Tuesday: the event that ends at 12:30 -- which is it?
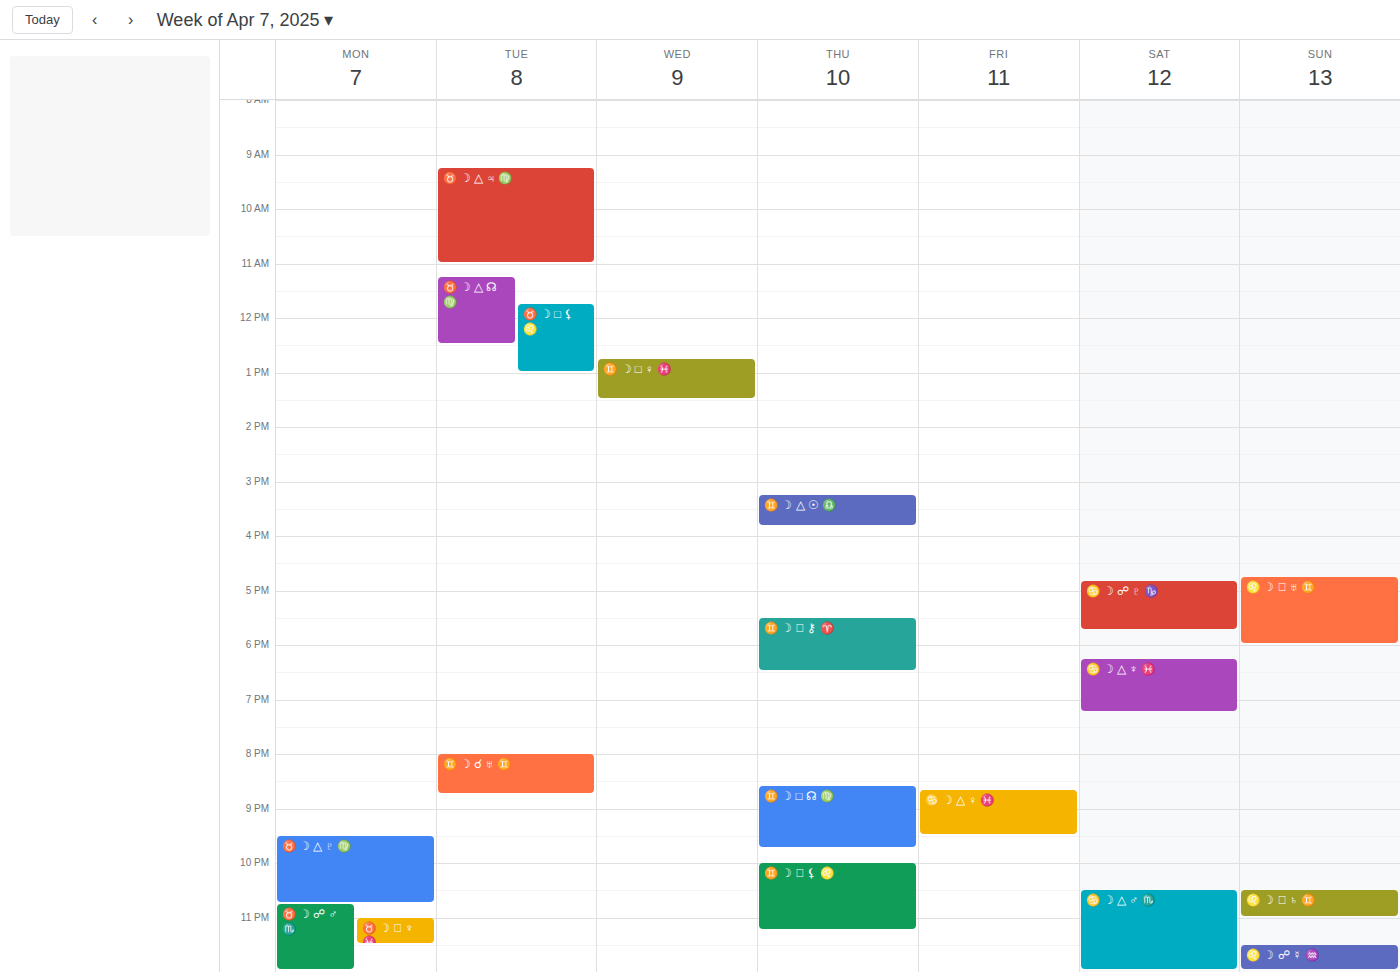
"♉️ ☽ △ ☊ ♍️"